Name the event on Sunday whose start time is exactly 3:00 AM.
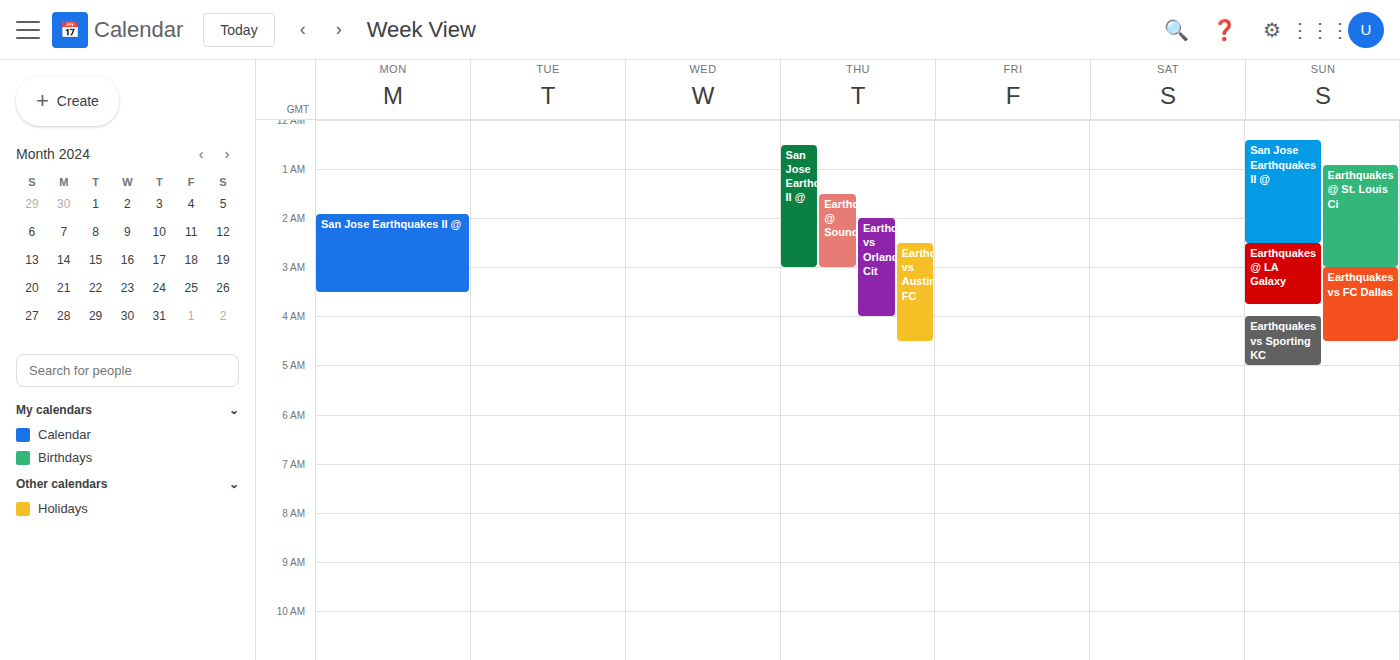
"Earthquakes vs FC Dallas"